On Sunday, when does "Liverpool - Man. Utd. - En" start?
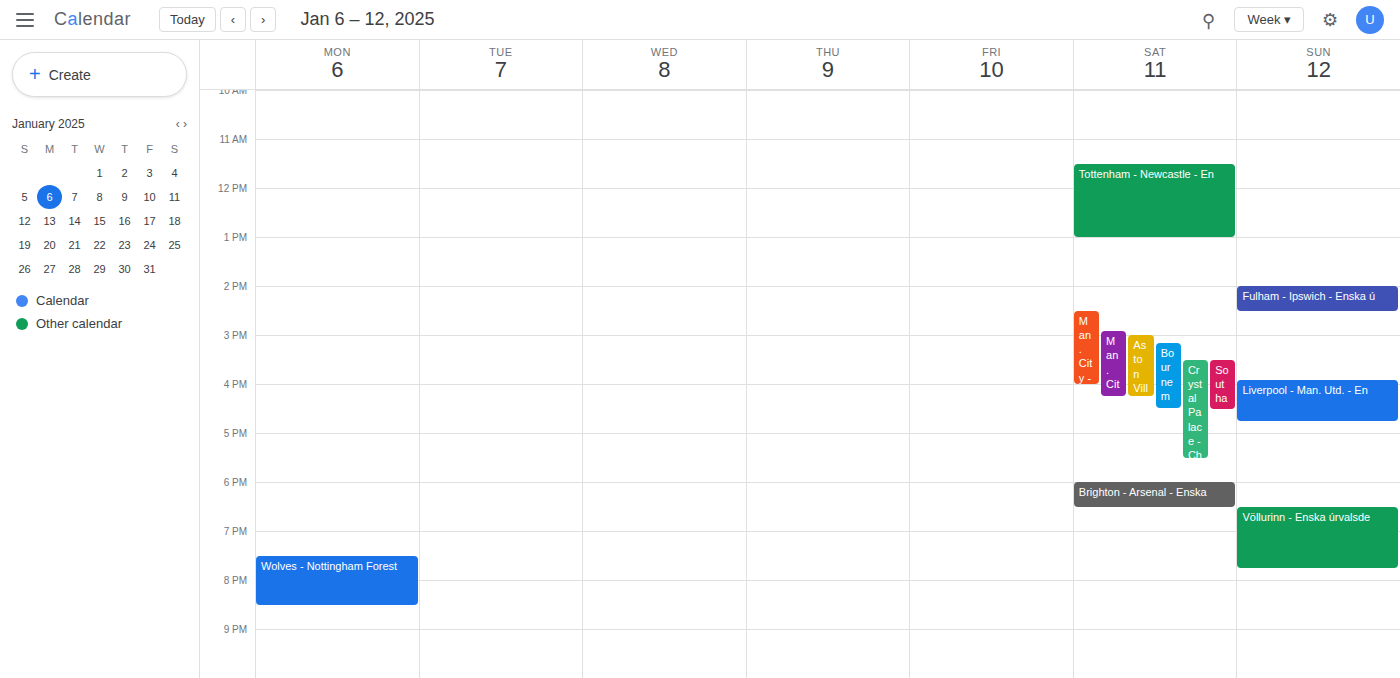
3:55 PM